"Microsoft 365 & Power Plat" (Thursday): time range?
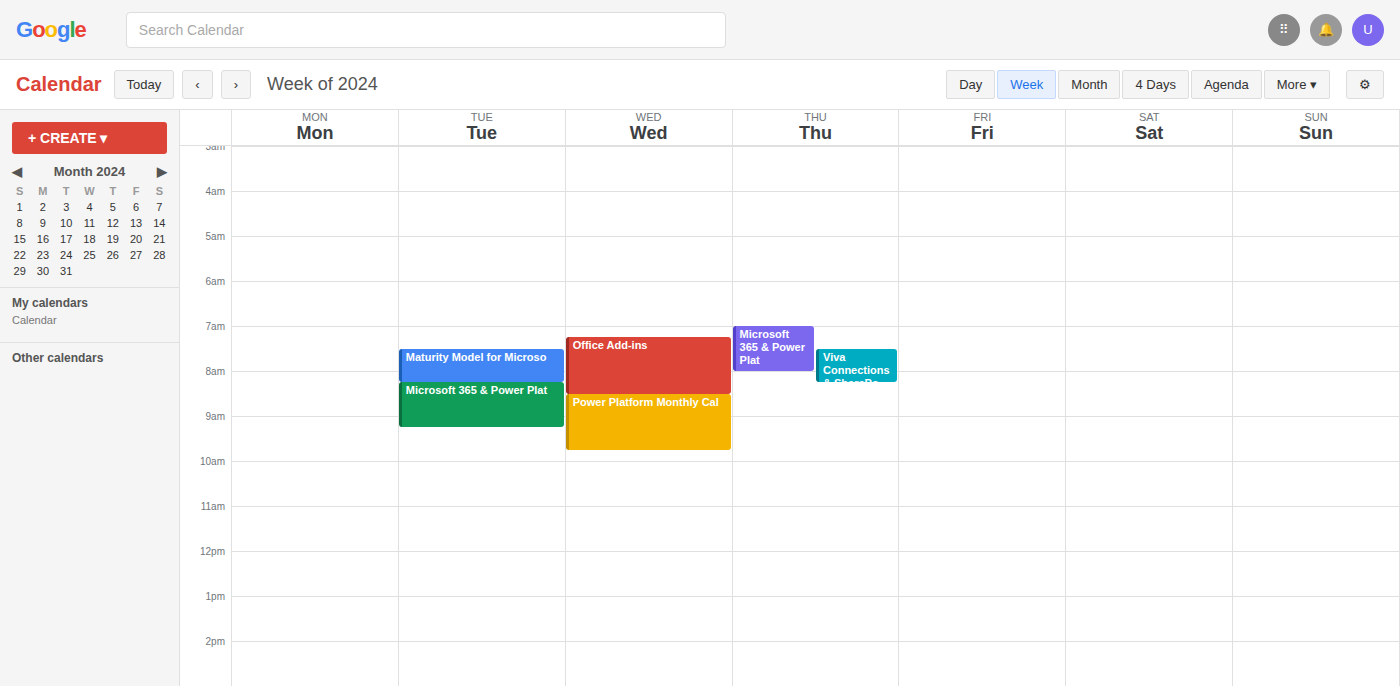
7:00 AM to 8:00 AM